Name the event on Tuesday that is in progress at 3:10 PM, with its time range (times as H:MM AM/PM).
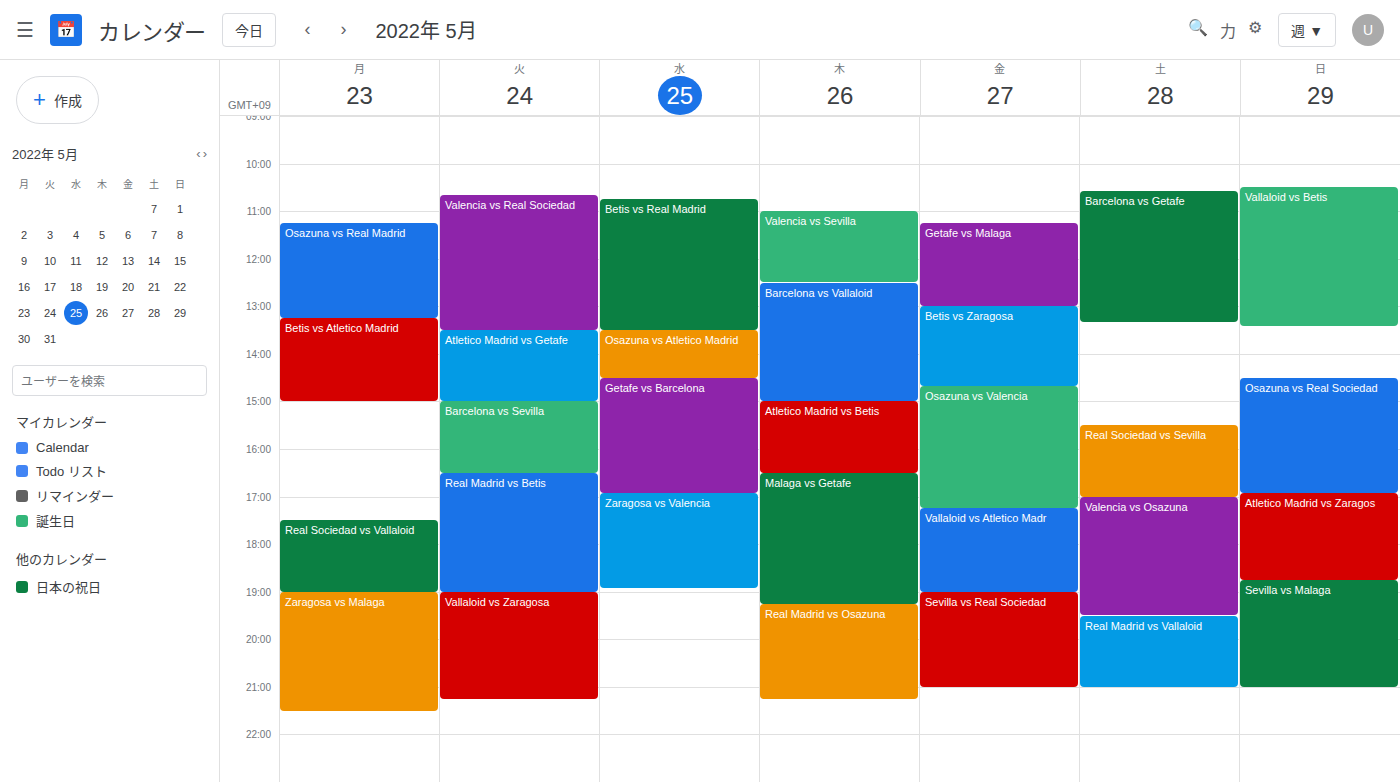
"Barcelona vs Sevilla", 3:00 PM to 4:30 PM